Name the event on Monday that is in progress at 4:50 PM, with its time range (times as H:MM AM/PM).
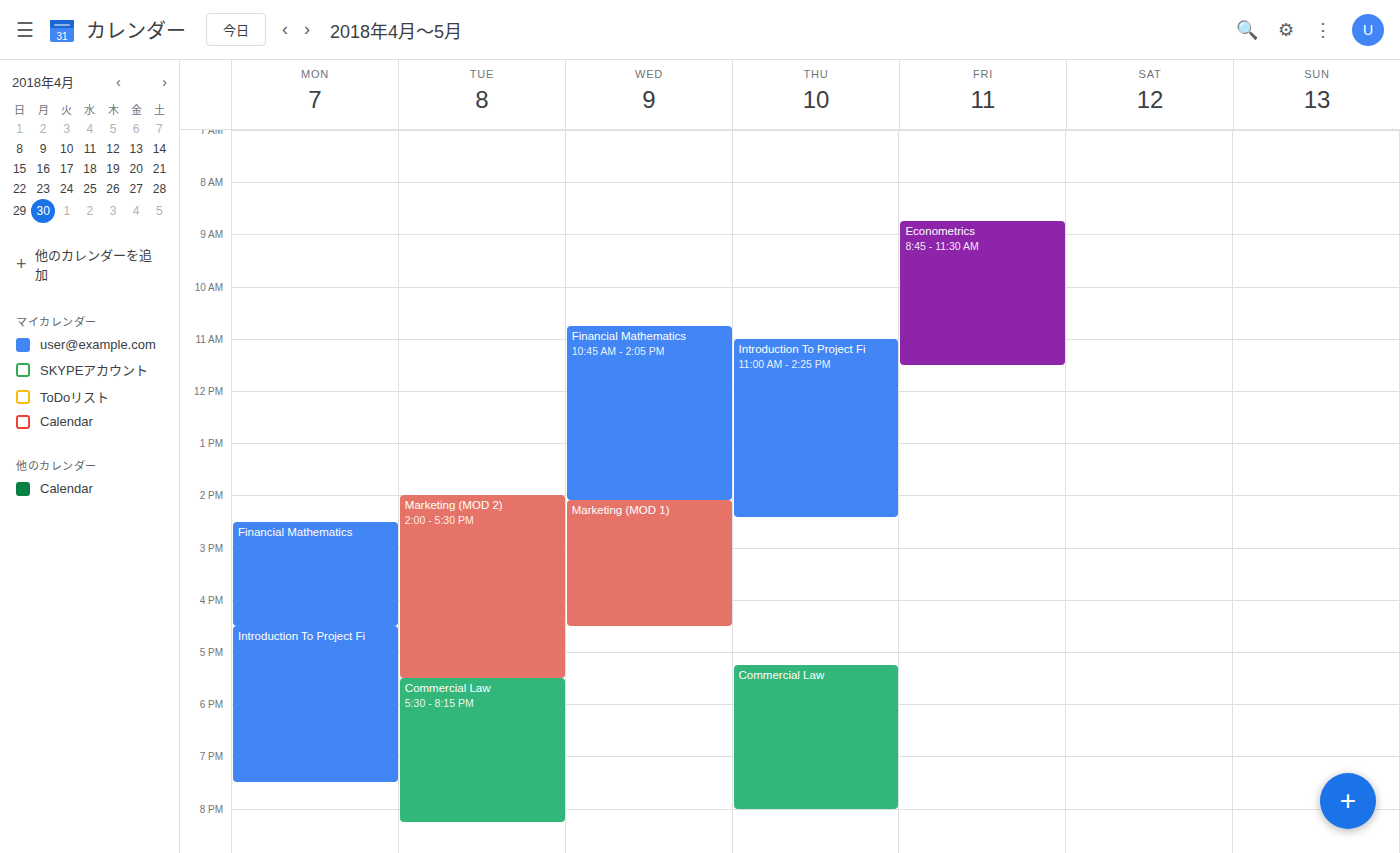
"Introduction To Project Fi", 4:30 PM to 7:30 PM